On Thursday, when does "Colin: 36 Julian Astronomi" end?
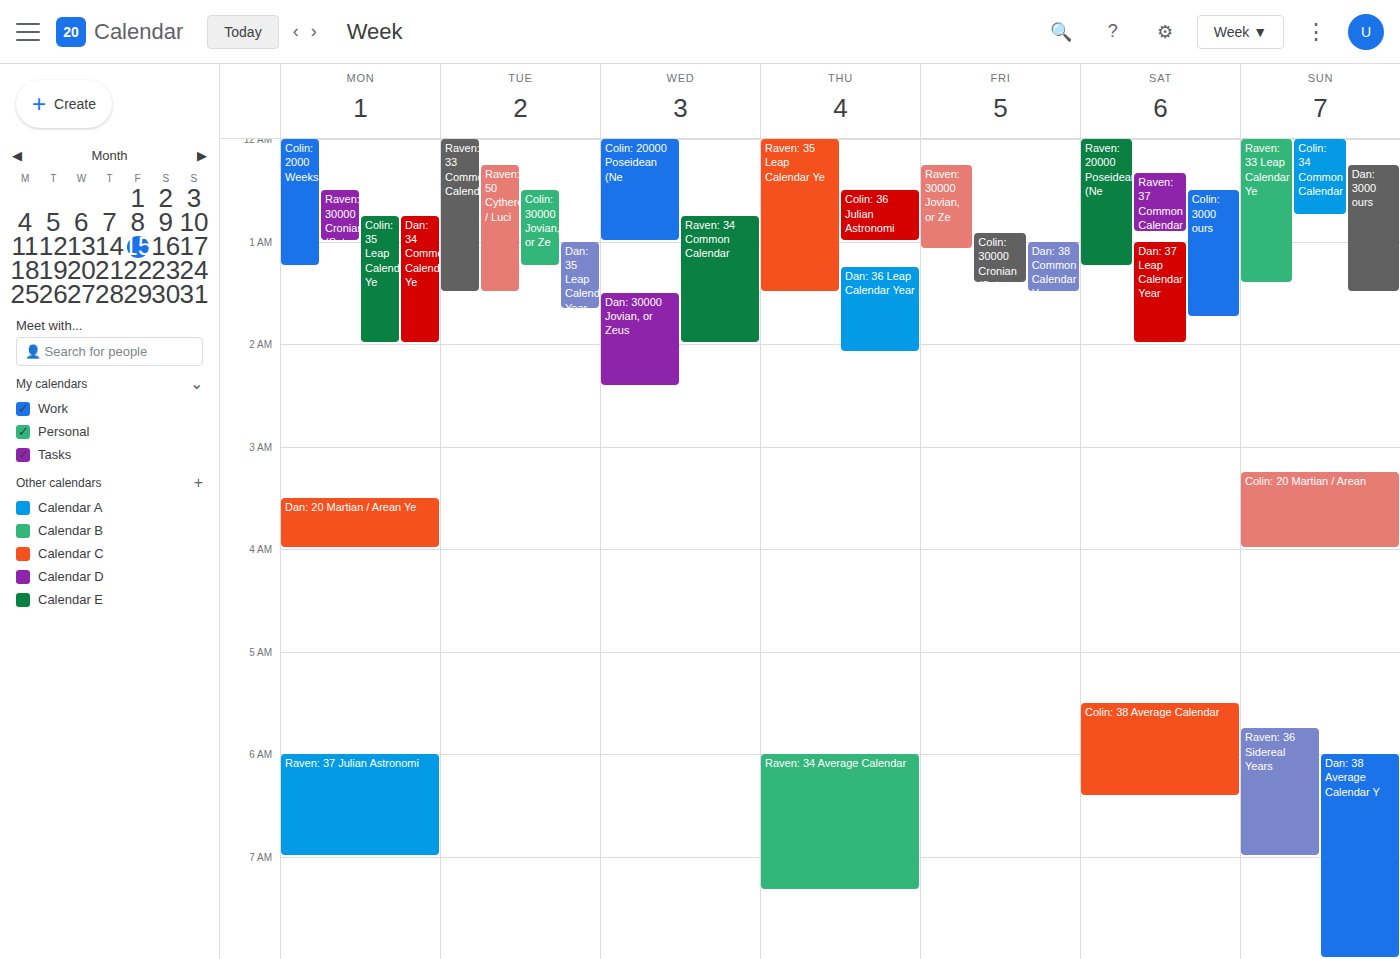
01:00